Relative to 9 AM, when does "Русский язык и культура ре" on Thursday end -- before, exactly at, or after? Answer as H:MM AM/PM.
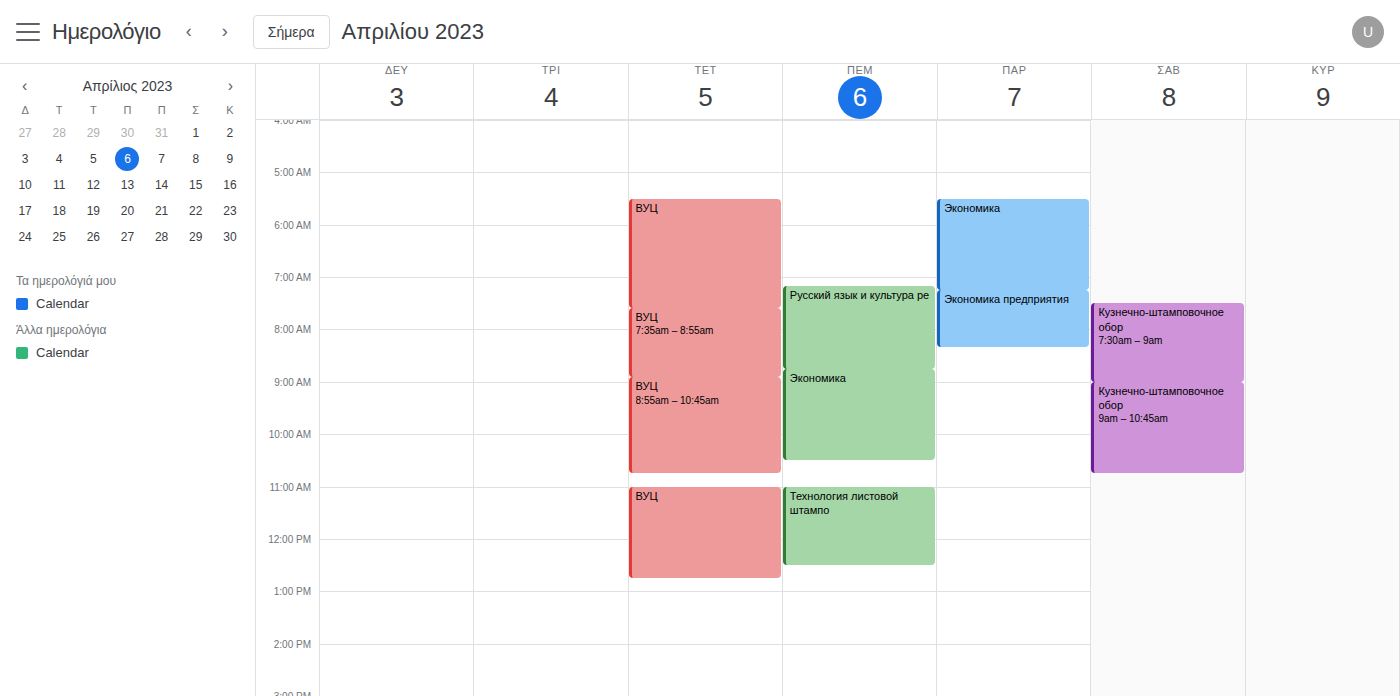
8:45 AM -- before 9 AM, 15 minutes above the 9 AM line.